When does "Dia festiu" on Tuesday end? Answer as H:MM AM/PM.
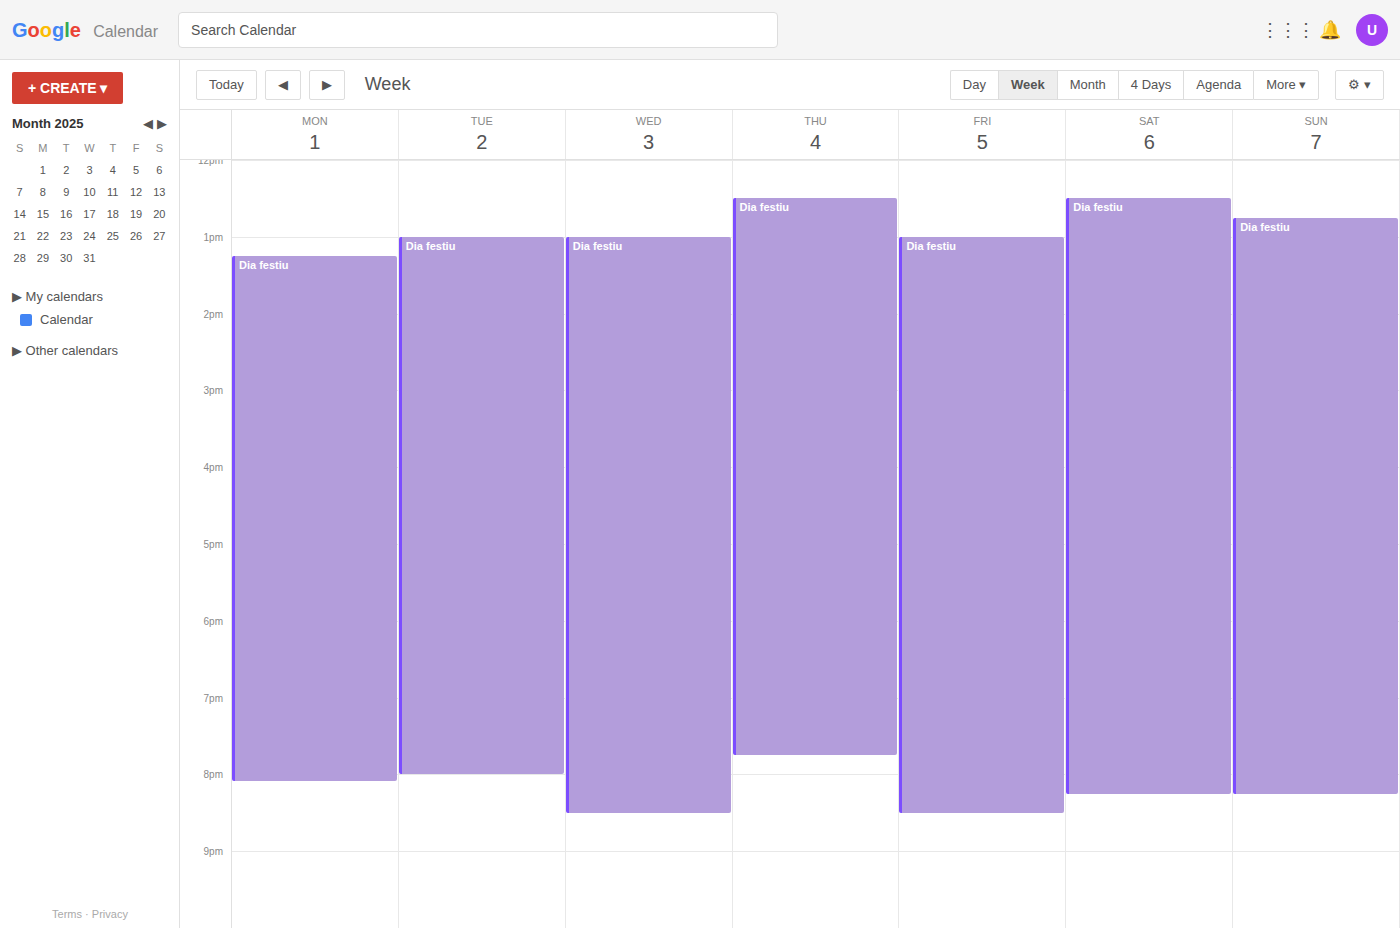
8:00 PM